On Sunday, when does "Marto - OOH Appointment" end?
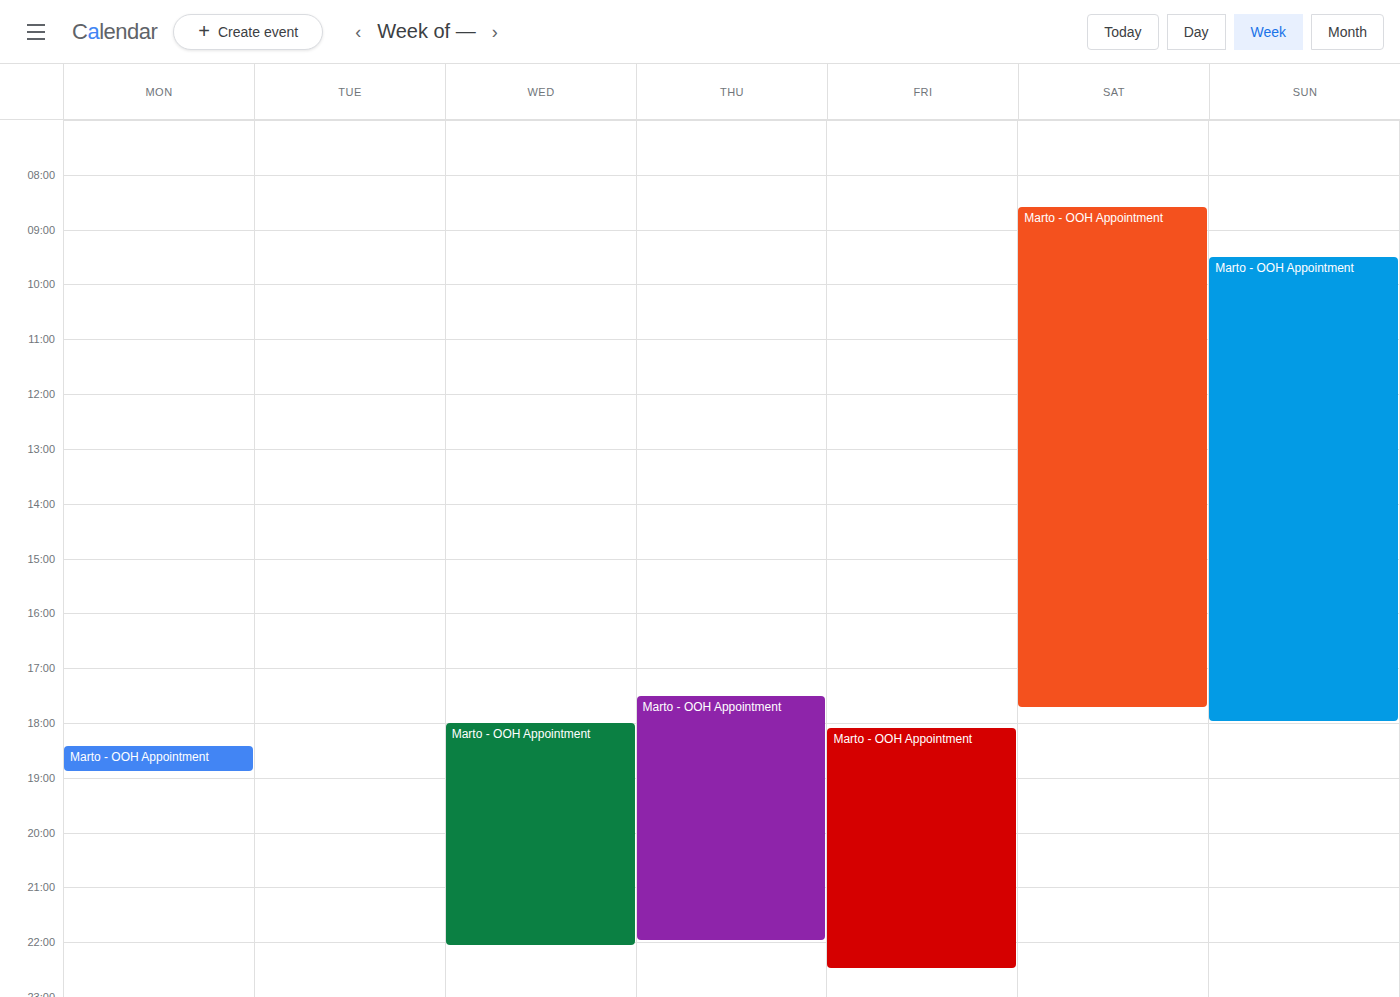
6:00 PM